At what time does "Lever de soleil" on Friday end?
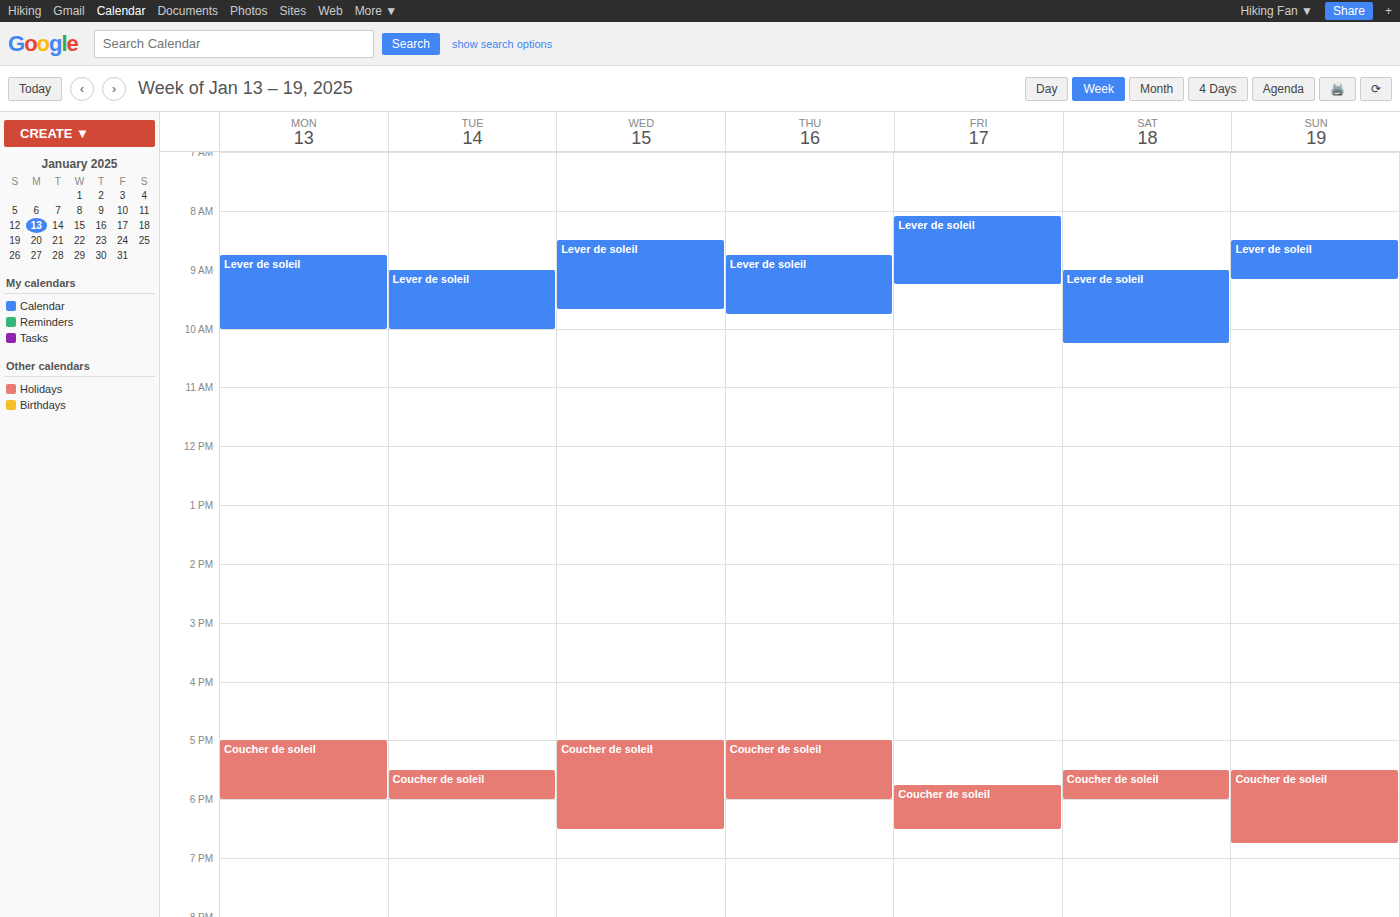
09:15